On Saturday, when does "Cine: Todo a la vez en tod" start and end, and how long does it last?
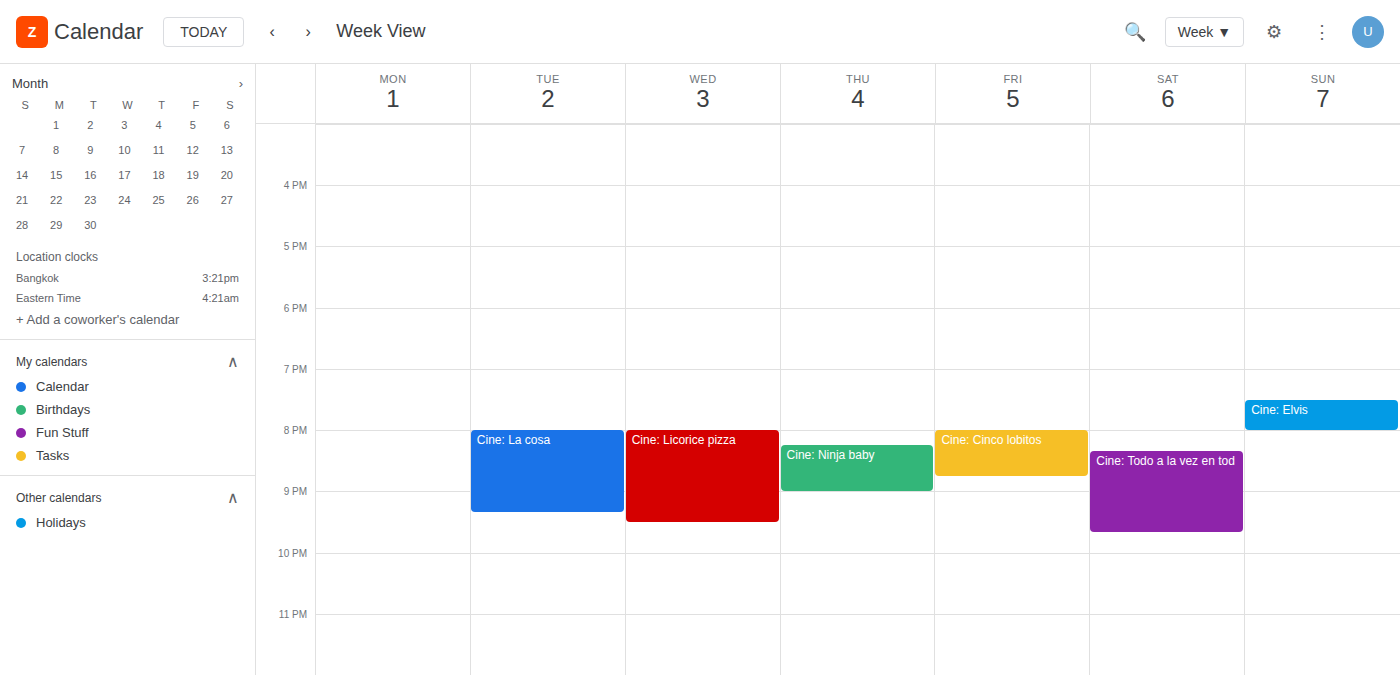
8:20 PM to 9:40 PM, 1 hour 20 minutes